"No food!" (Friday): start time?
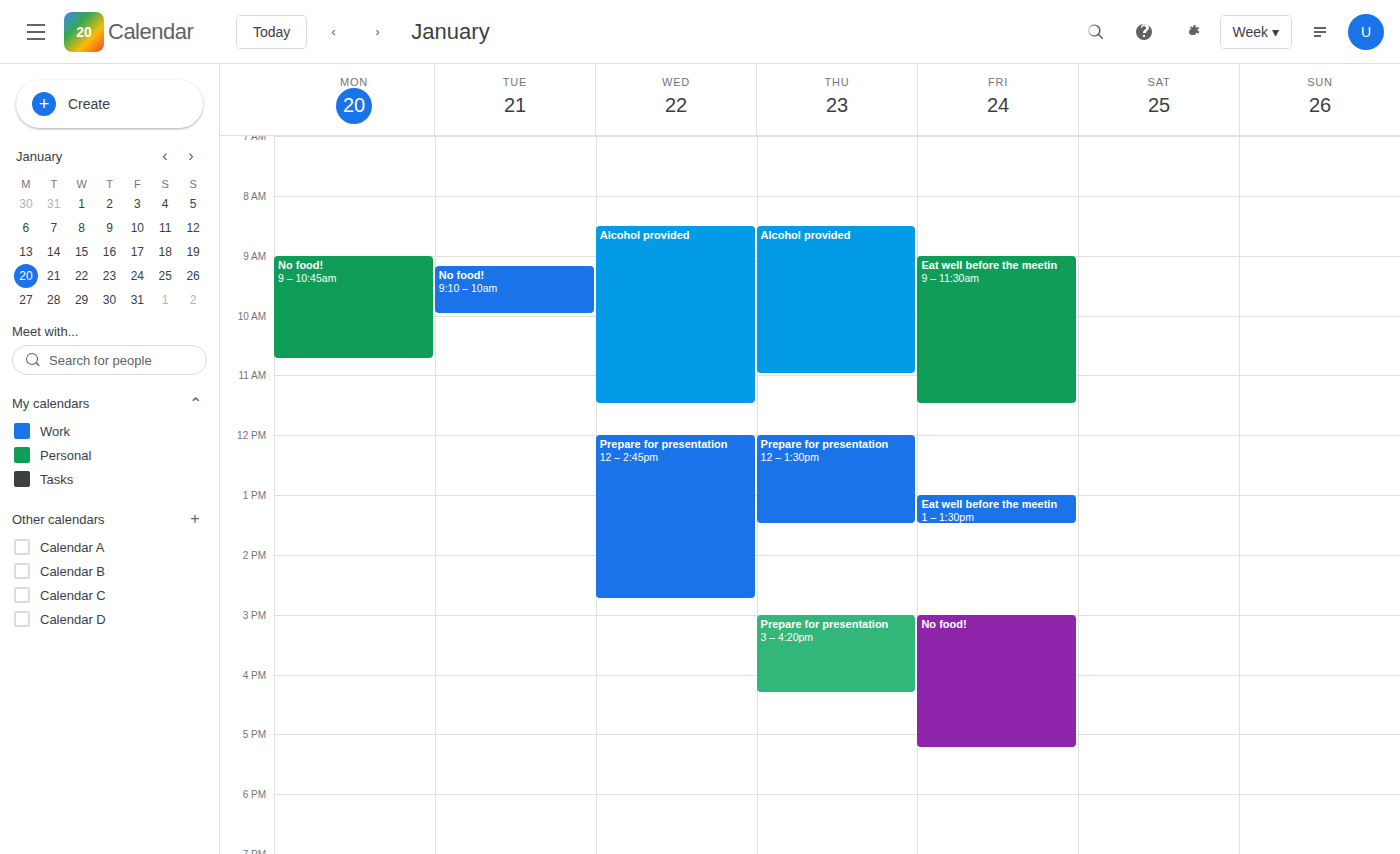
3:00 PM